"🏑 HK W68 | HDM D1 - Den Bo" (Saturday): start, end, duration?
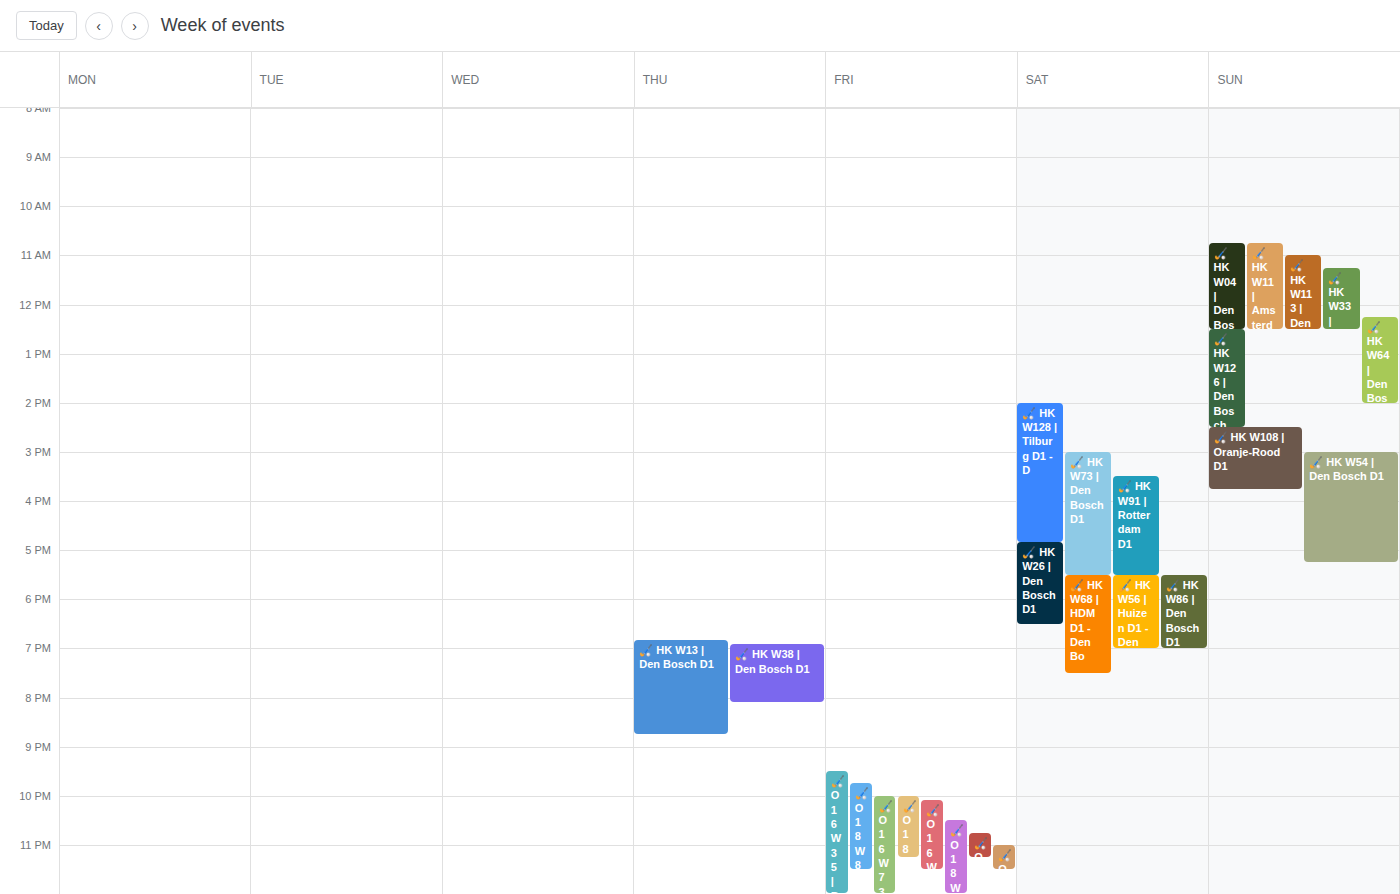
5:30 PM to 7:30 PM, 2 hours